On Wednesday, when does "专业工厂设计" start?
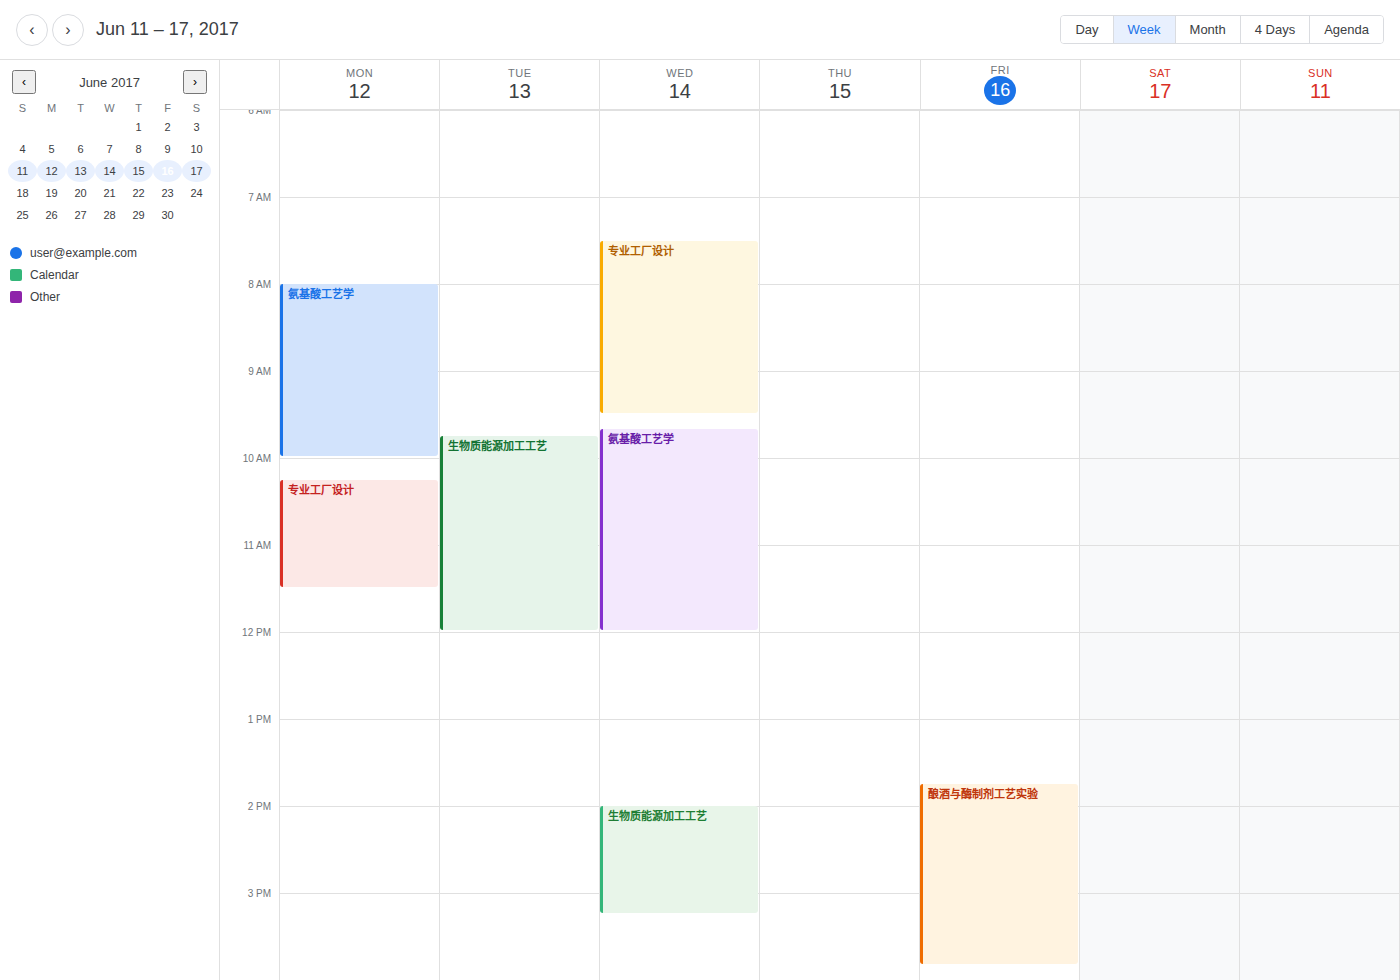
7:30 AM